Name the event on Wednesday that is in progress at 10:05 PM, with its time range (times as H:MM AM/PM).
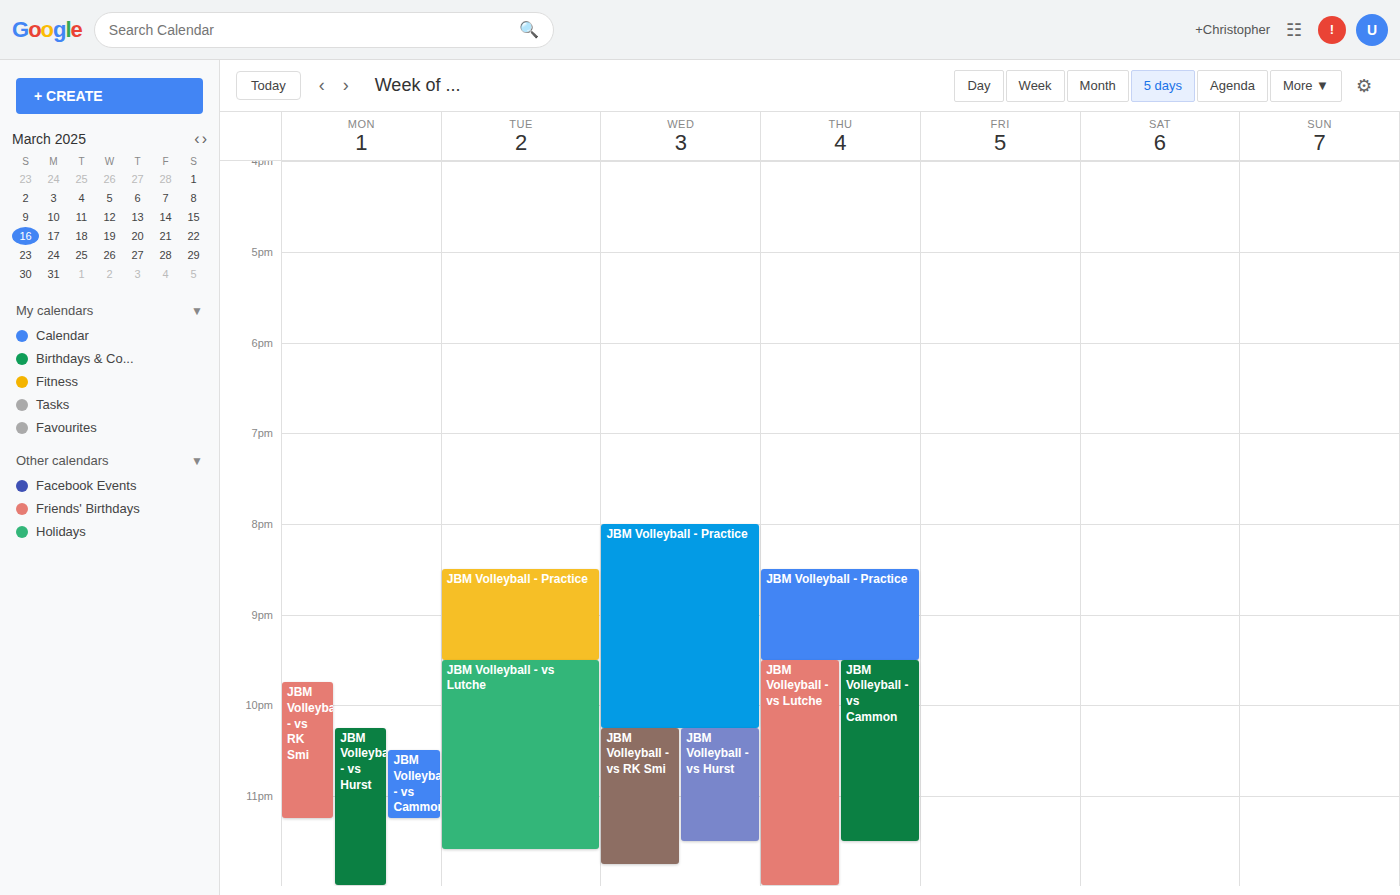
"JBM Volleyball - Practice", 8:00 PM to 10:15 PM